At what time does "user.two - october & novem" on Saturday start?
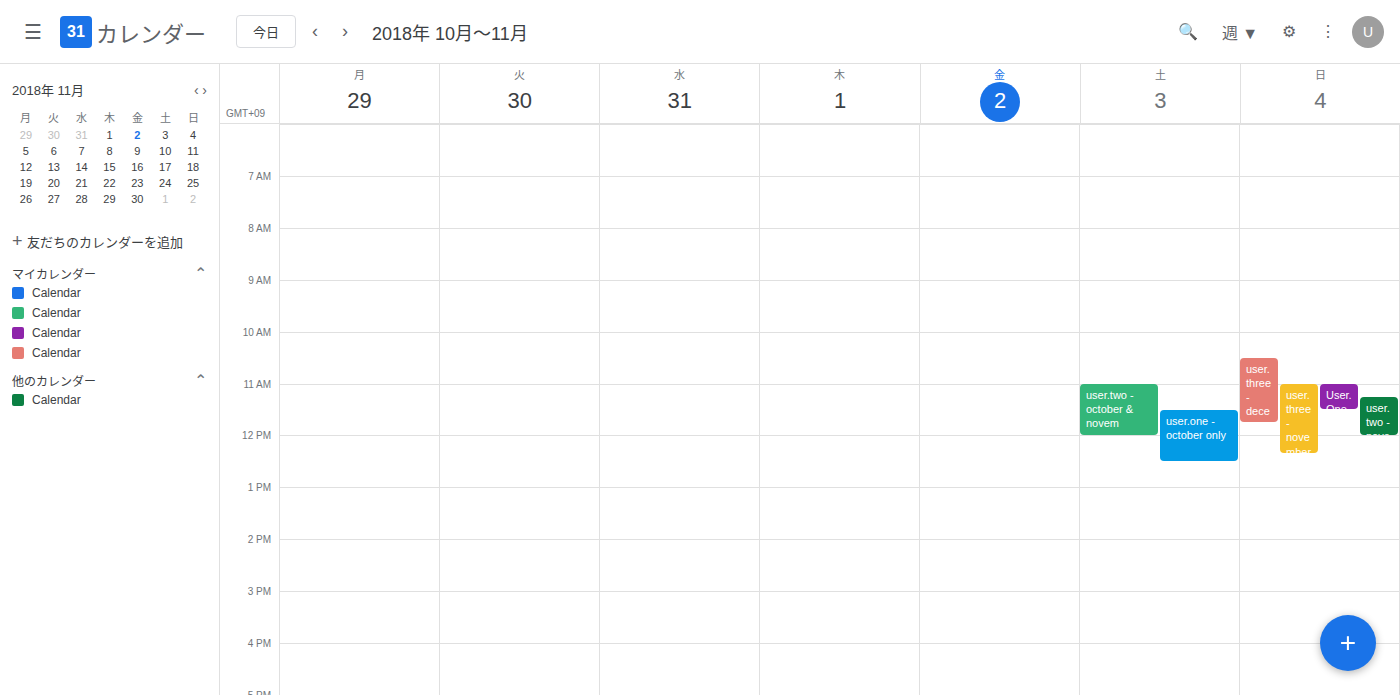
11:00 AM